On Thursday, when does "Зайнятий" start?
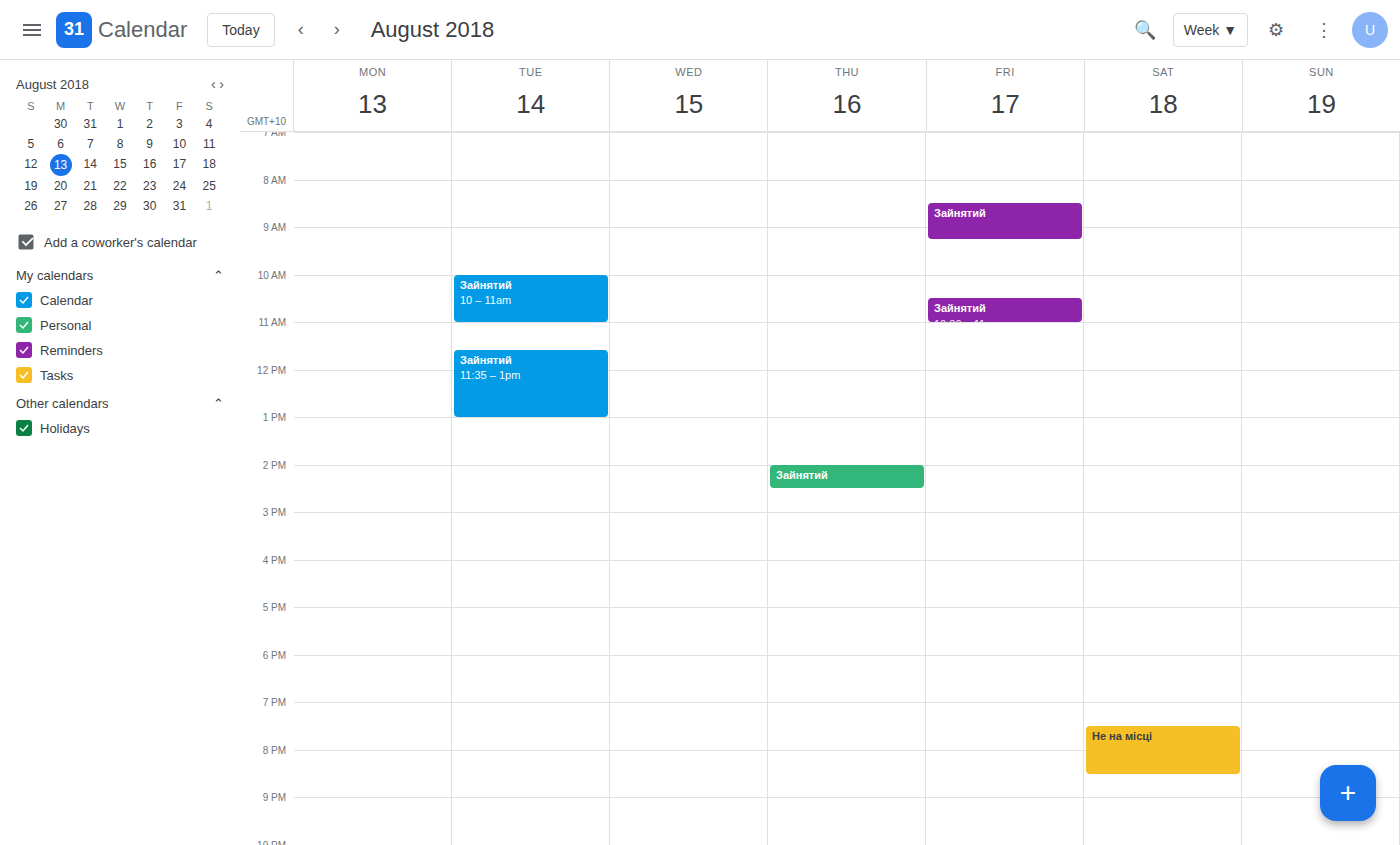
2:00 PM